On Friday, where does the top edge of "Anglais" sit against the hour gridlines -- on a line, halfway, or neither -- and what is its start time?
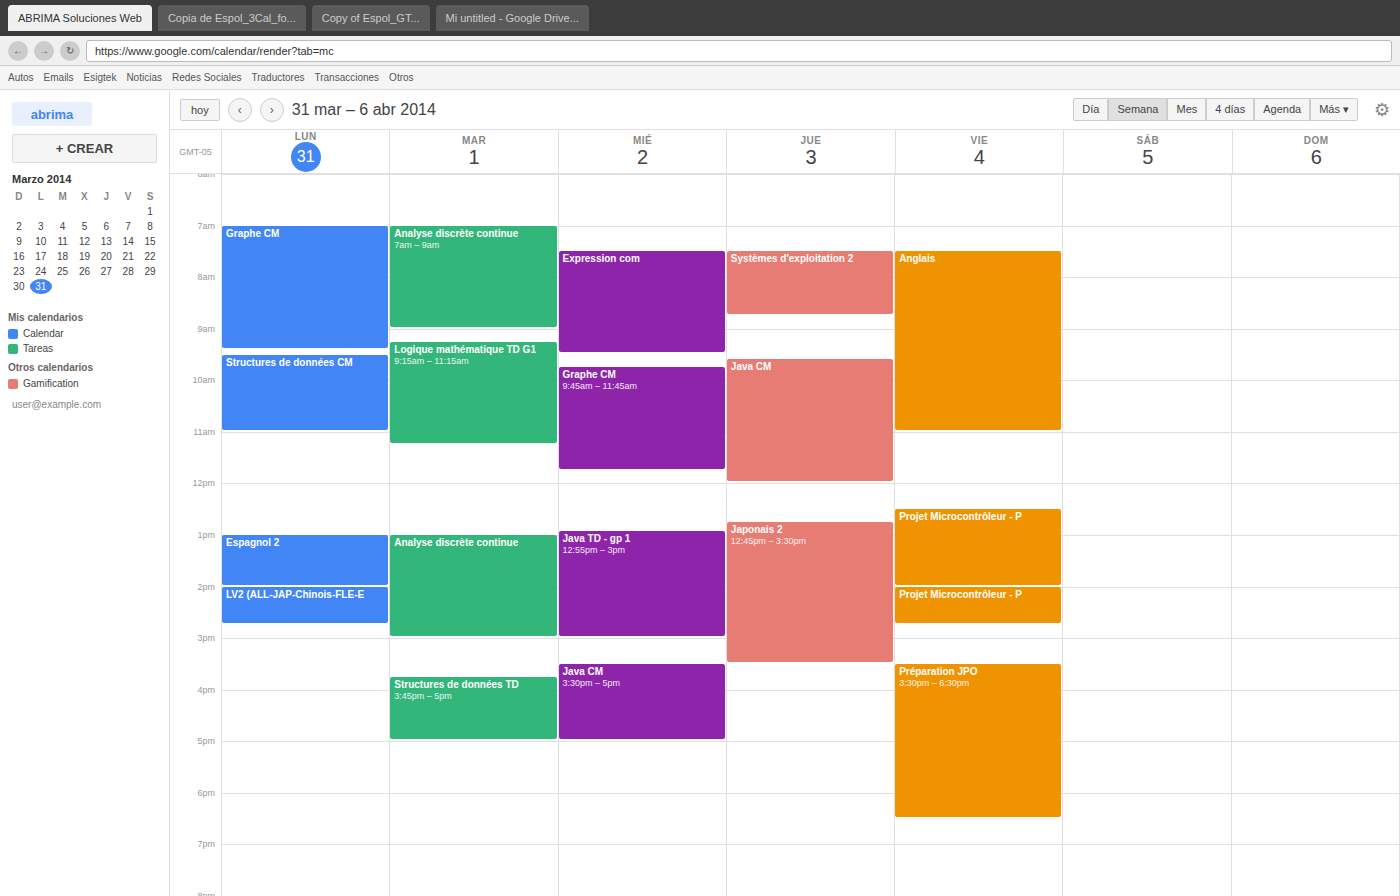
07:30 -- halfway between the 07:00 and 08:00 lines.